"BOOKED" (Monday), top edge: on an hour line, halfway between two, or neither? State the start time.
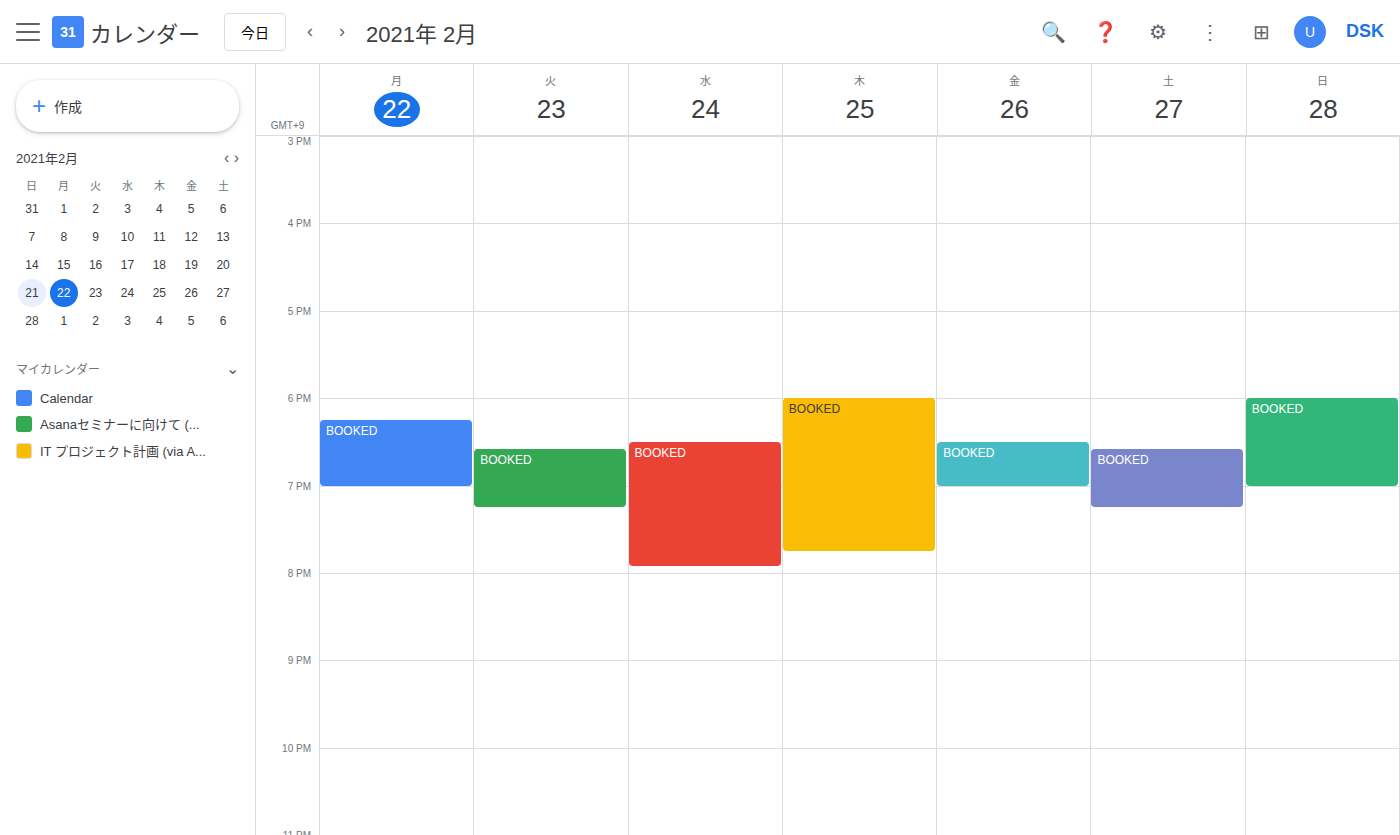
6:15 PM -- neither: a quarter of the way from the 6 PM line to the 7 PM line.